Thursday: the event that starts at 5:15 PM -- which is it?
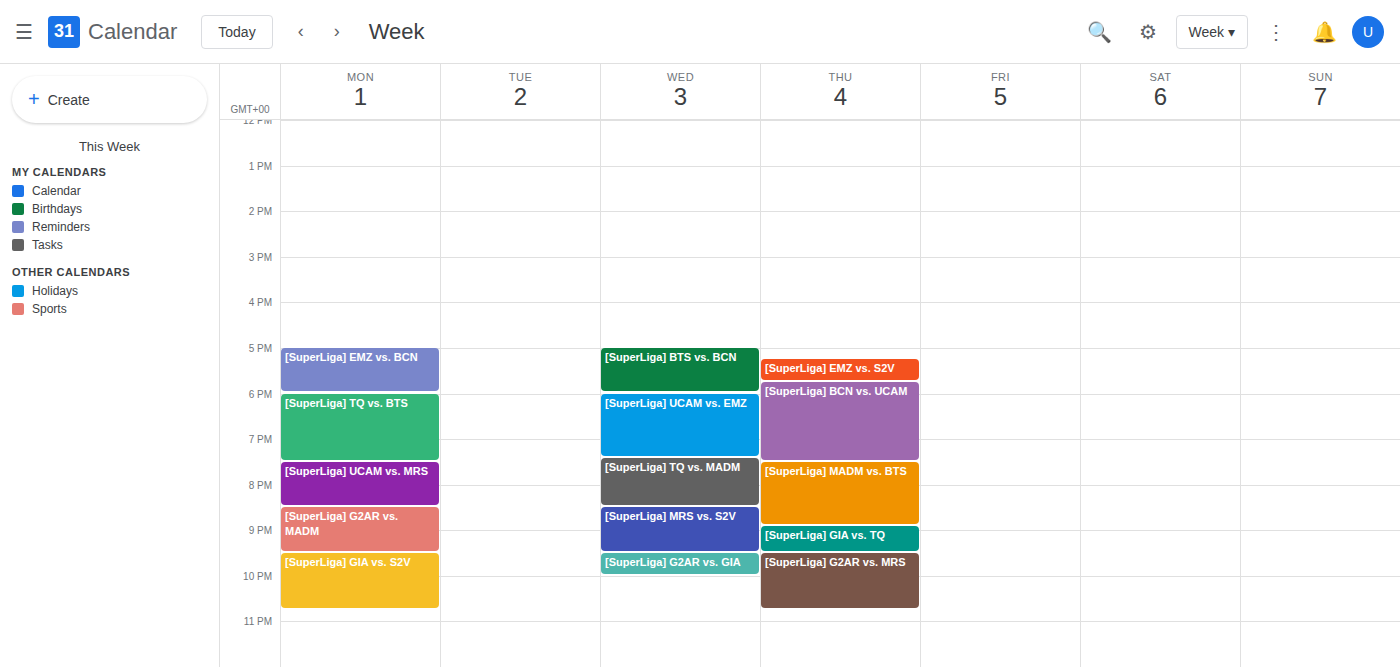
"[SuperLiga] EMZ vs. S2V"